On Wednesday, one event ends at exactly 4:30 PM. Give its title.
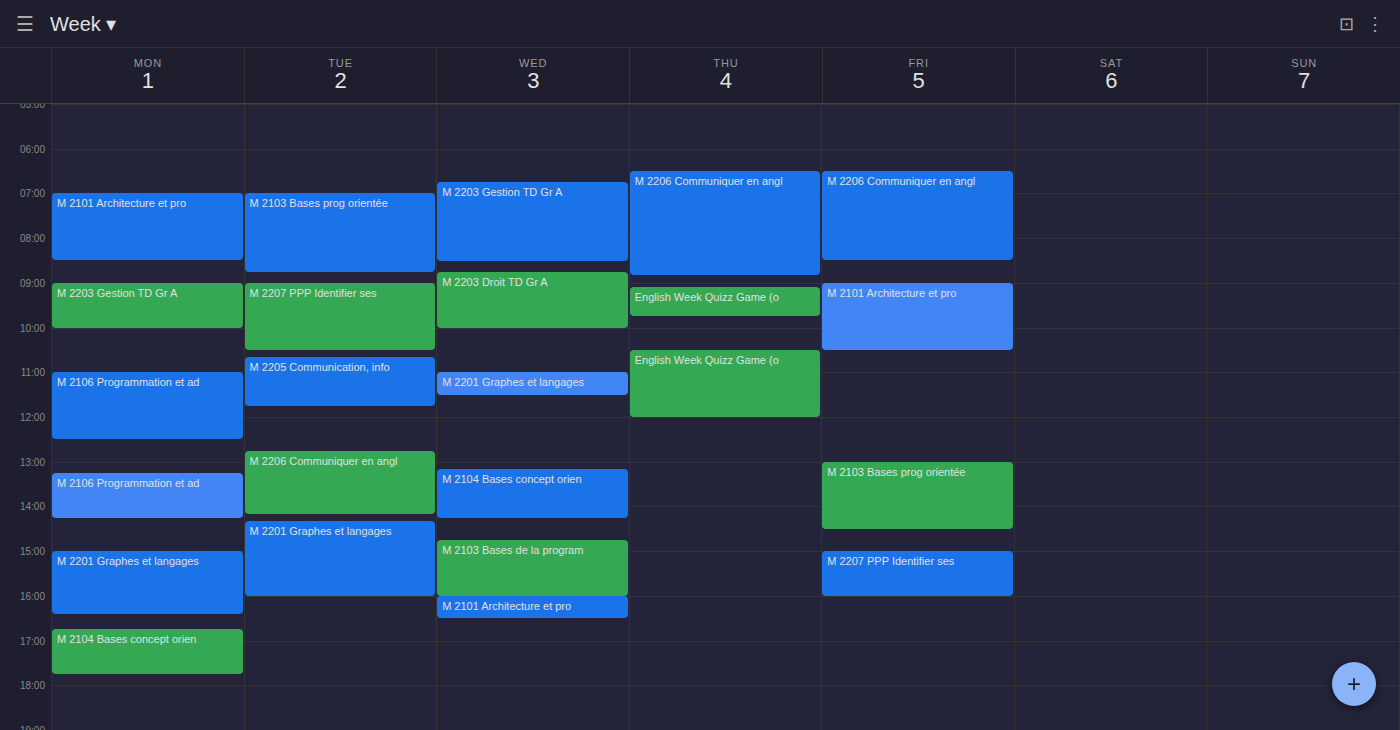
"M 2101 Architecture et pro"